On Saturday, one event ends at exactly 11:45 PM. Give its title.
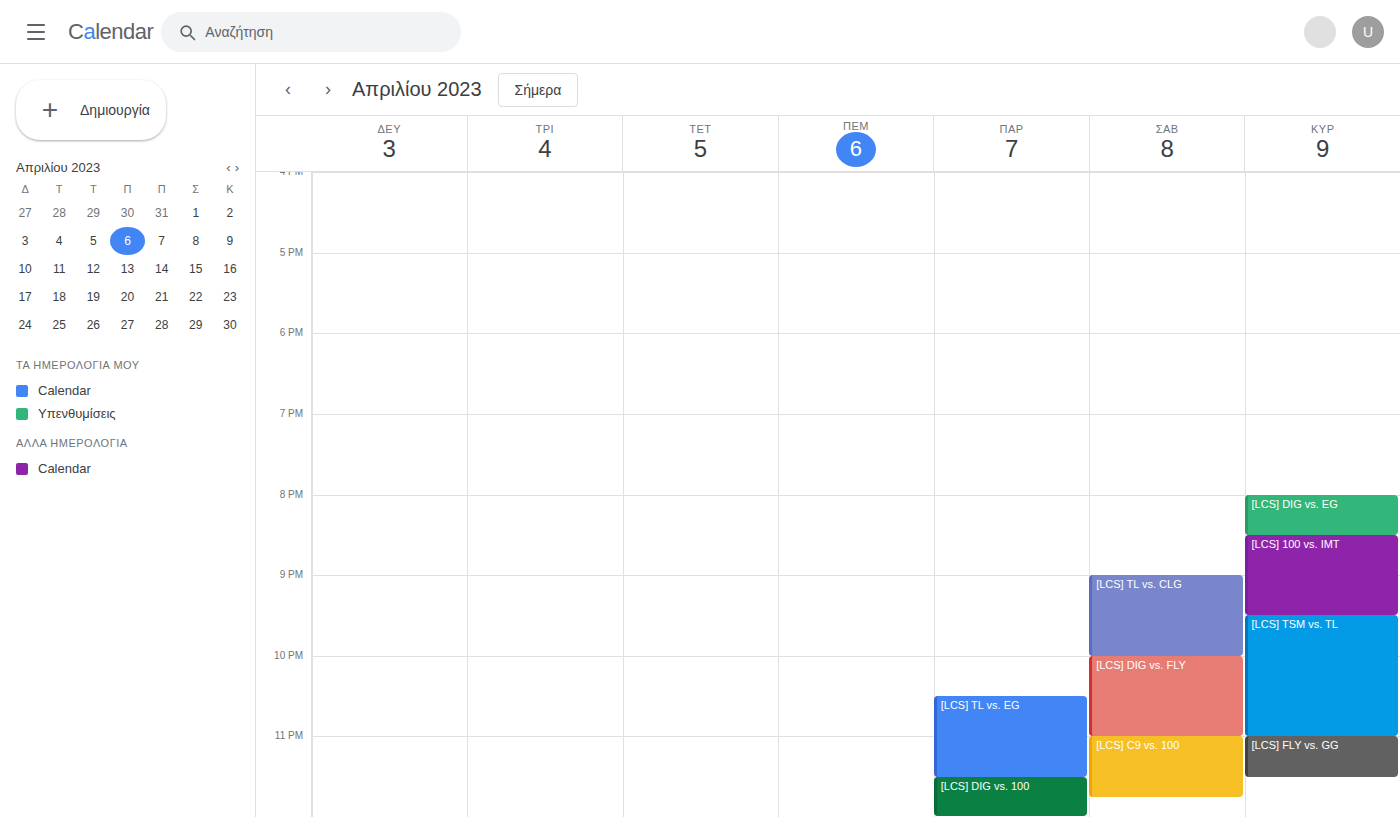
"[LCS] C9 vs. 100"